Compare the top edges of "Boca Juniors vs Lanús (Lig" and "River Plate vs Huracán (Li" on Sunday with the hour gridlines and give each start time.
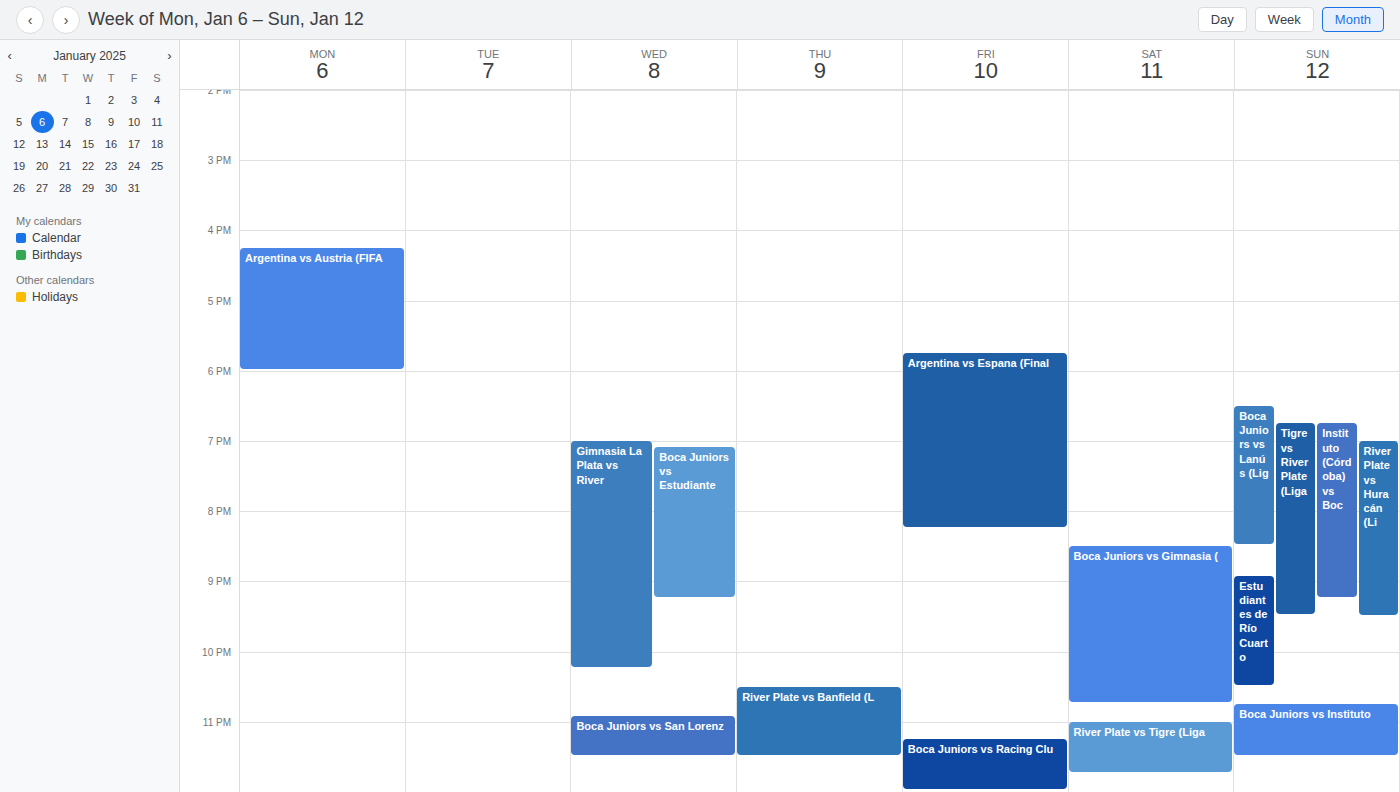
"Boca Juniors vs Lanús (Lig": 6:30 PM, halfway between the 6 PM and 7 PM lines. "River Plate vs Huracán (Li": 7:00 PM, exactly on the 7 PM line.